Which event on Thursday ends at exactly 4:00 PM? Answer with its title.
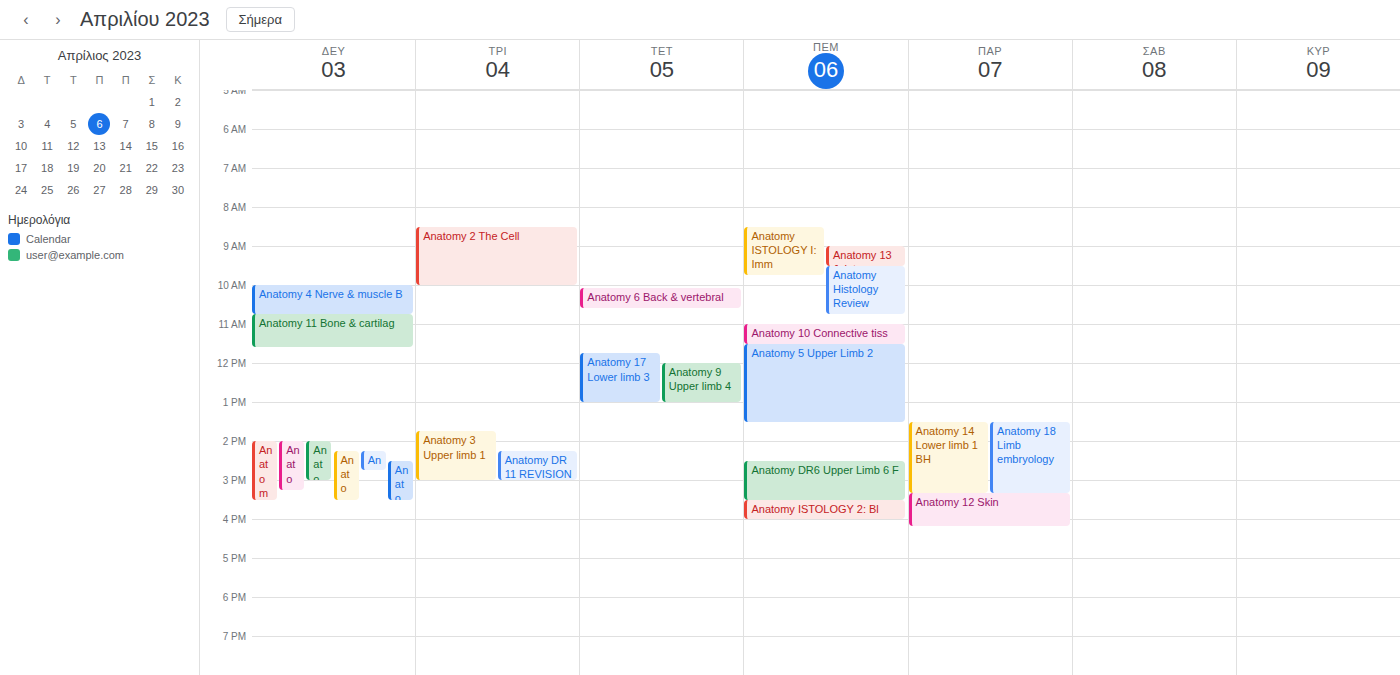
"Anatomy ISTOLOGY 2: Bl"